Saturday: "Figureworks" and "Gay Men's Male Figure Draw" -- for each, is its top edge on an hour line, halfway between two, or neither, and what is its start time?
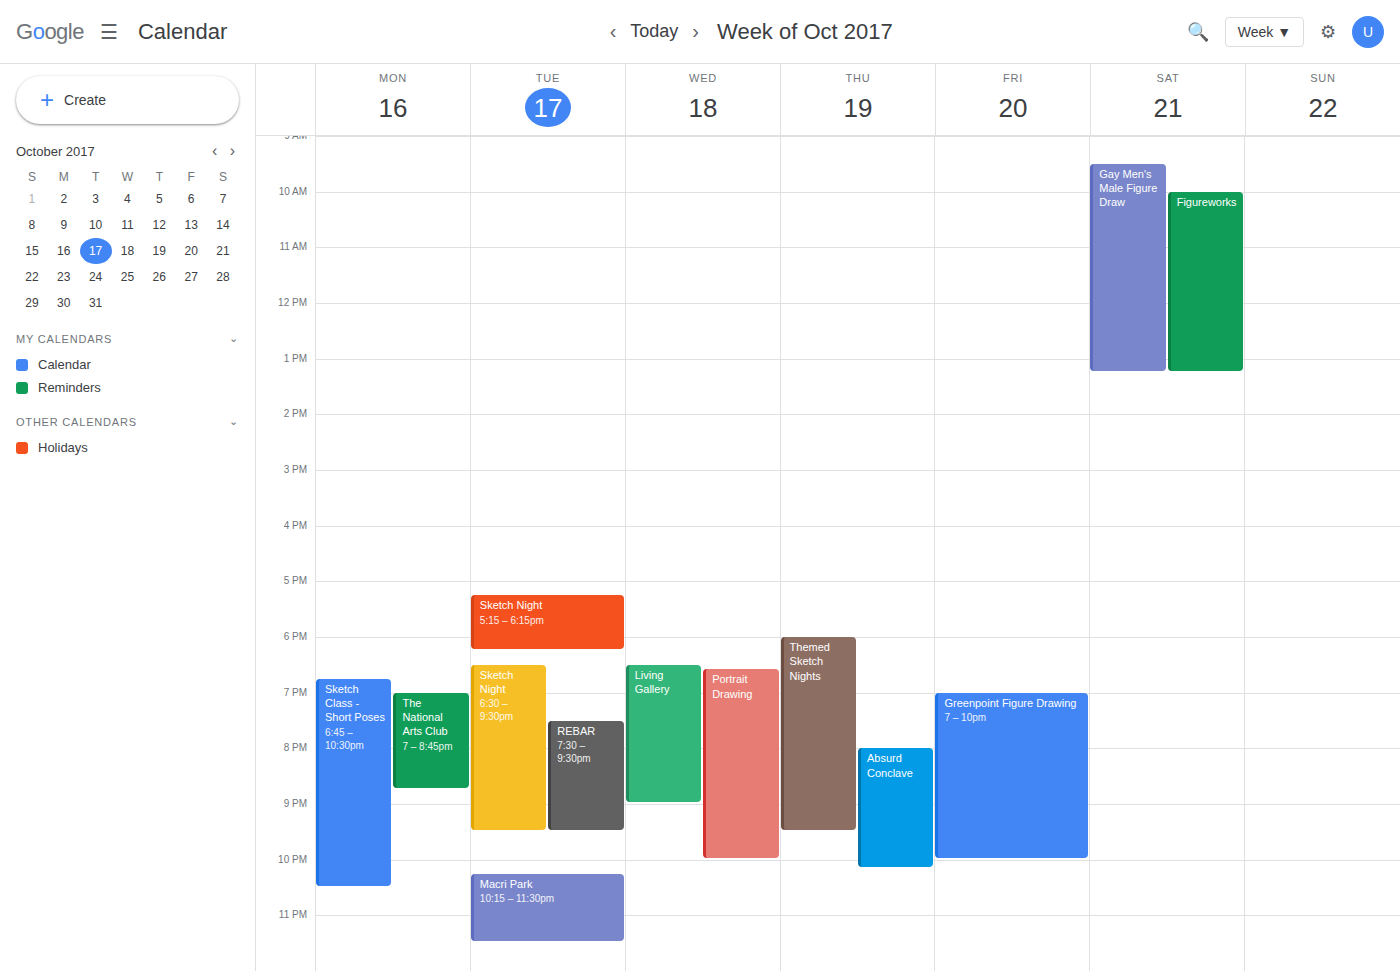
"Figureworks": 10:00 AM, exactly on the 10 AM line. "Gay Men's Male Figure Draw": 9:30 AM, halfway between the 9 AM and 10 AM lines.